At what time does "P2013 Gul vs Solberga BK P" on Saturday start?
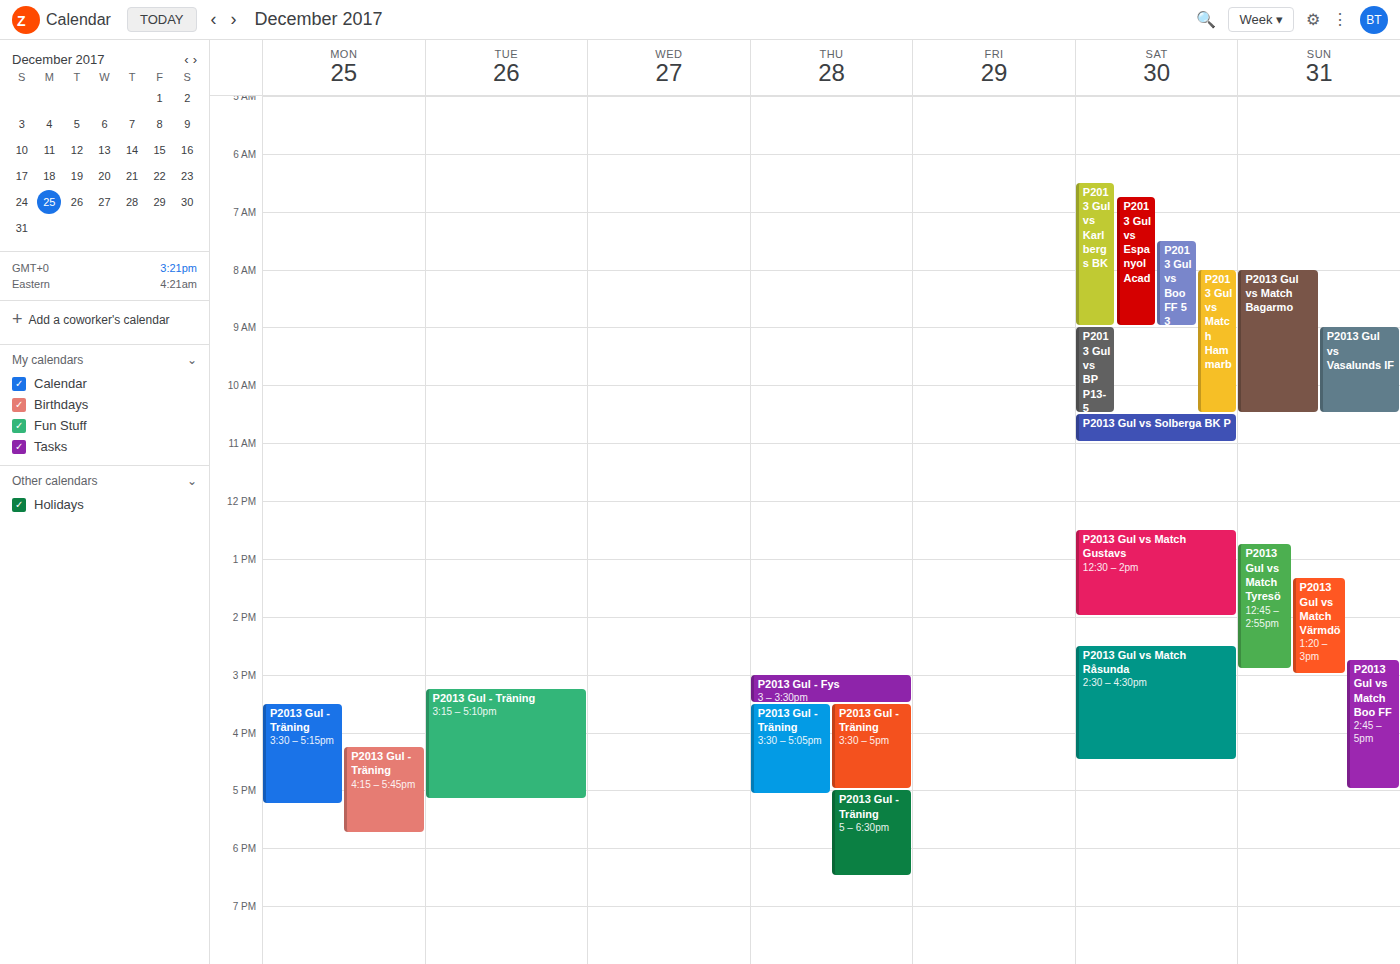
10:30 AM